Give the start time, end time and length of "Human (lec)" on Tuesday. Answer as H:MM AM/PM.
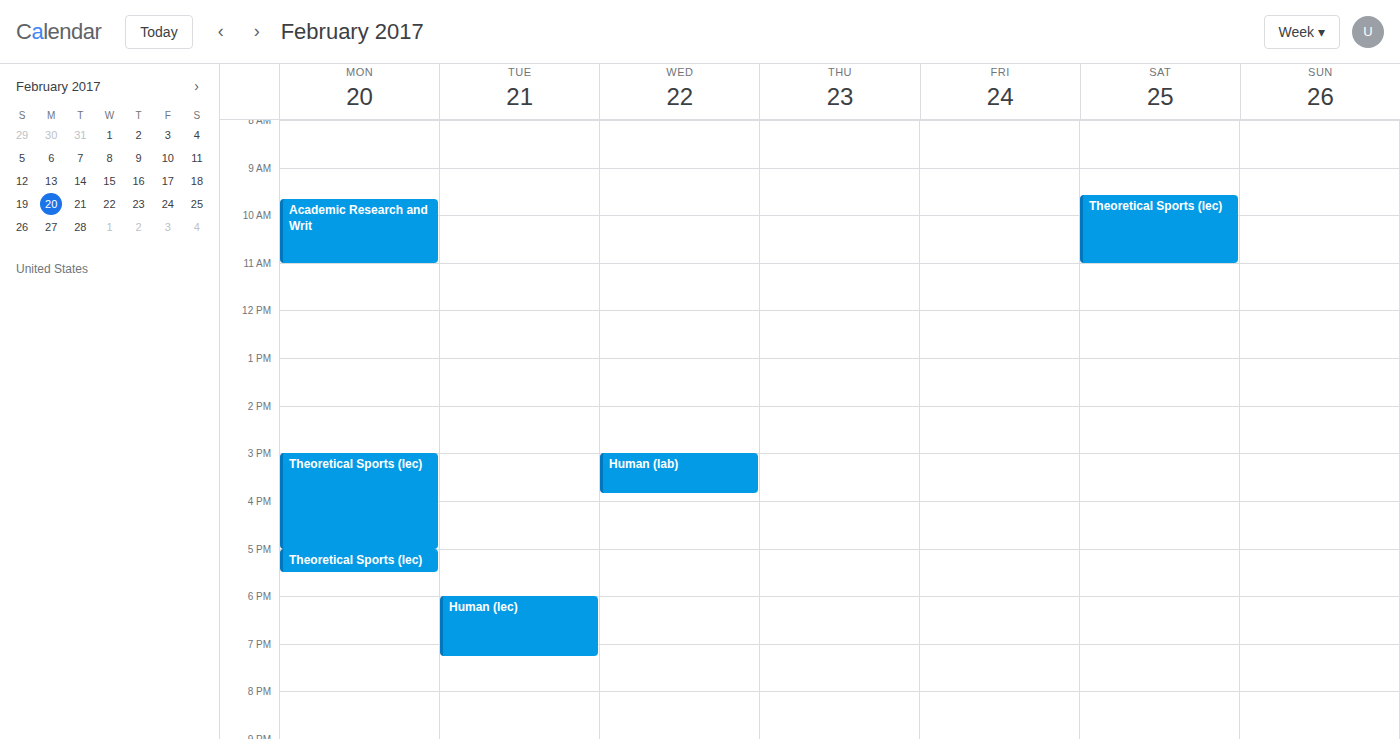
6:00 PM to 7:15 PM, 1 hour 15 minutes